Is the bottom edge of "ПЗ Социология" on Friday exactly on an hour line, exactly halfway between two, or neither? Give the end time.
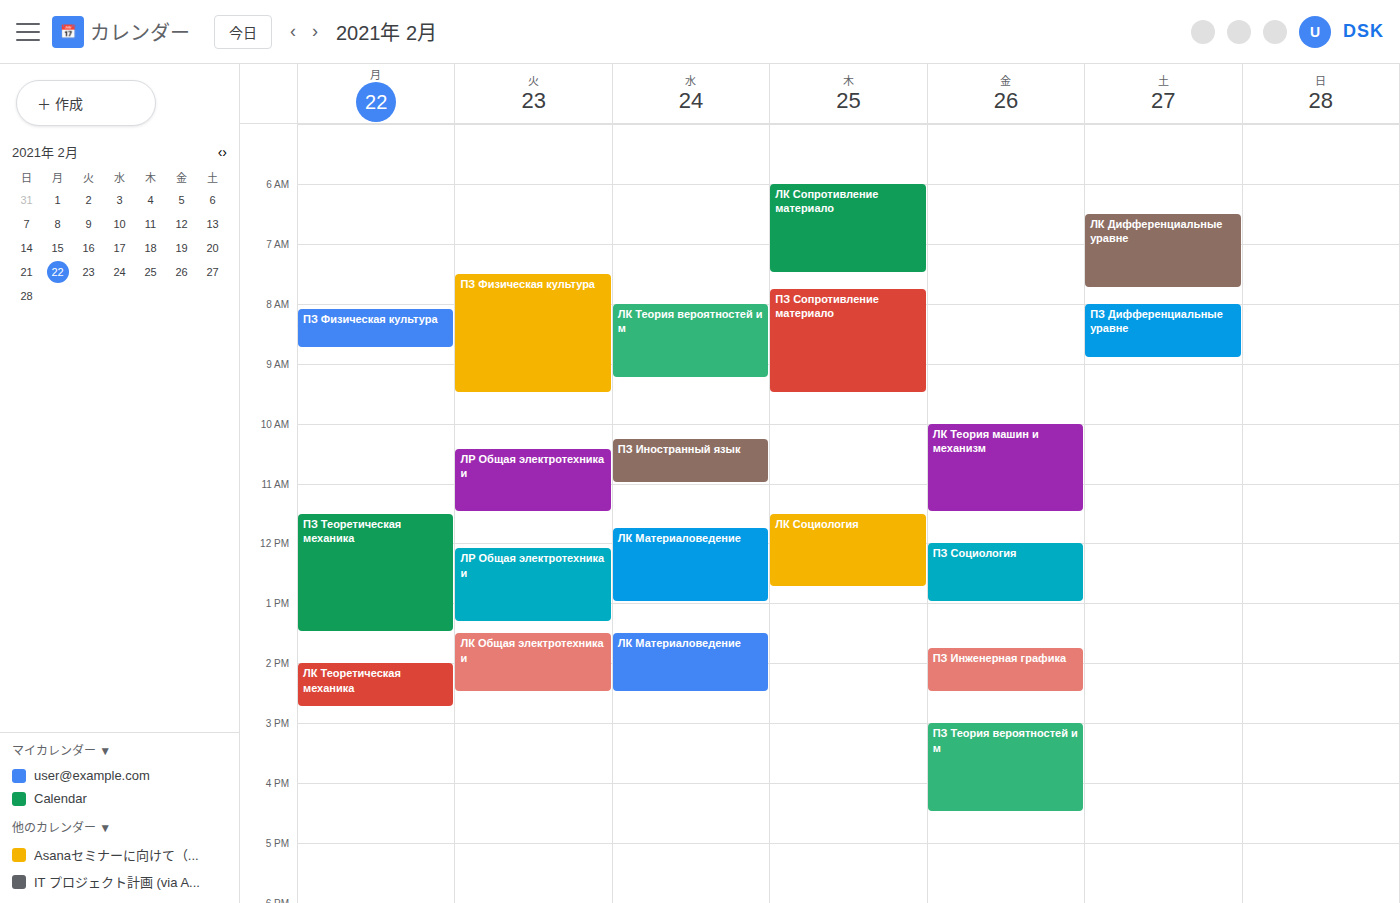
1:00 PM -- exactly on the 1 PM line.